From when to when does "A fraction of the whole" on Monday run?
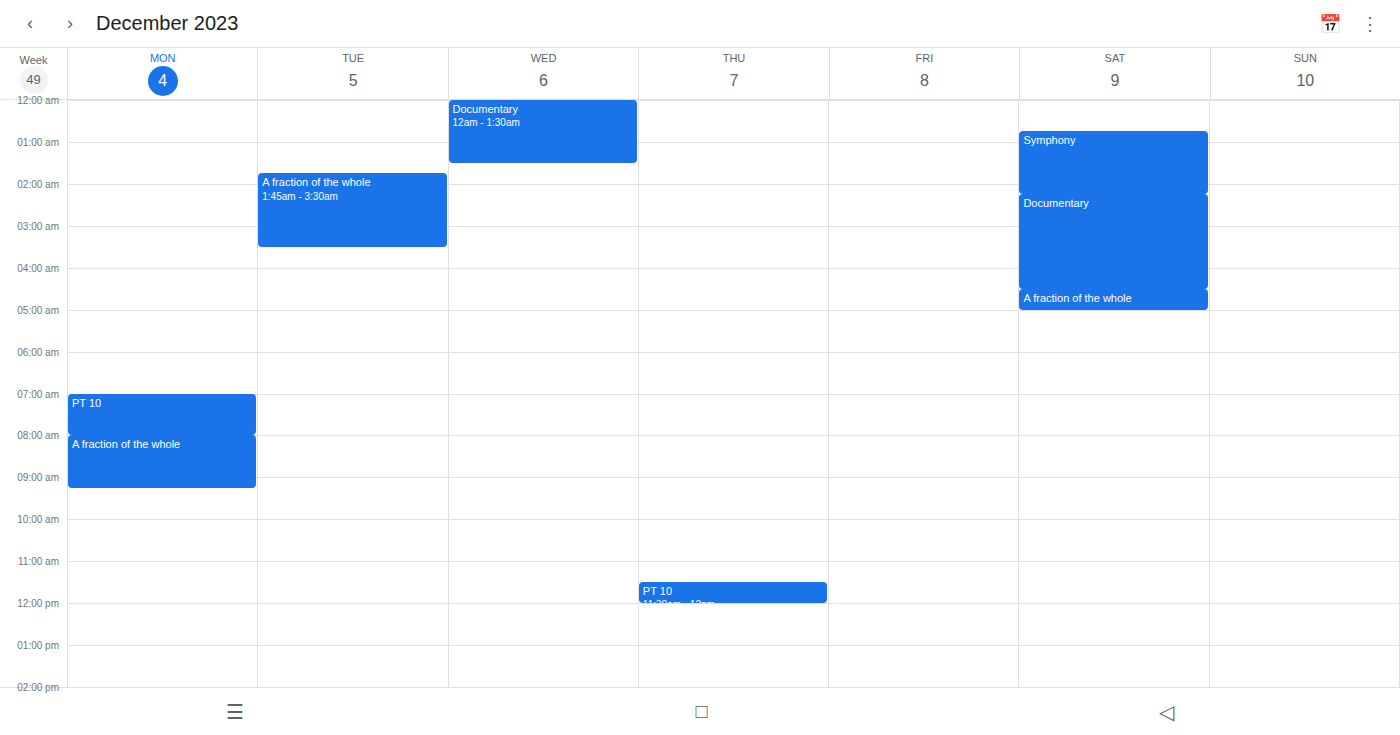
8:00 AM to 9:15 AM